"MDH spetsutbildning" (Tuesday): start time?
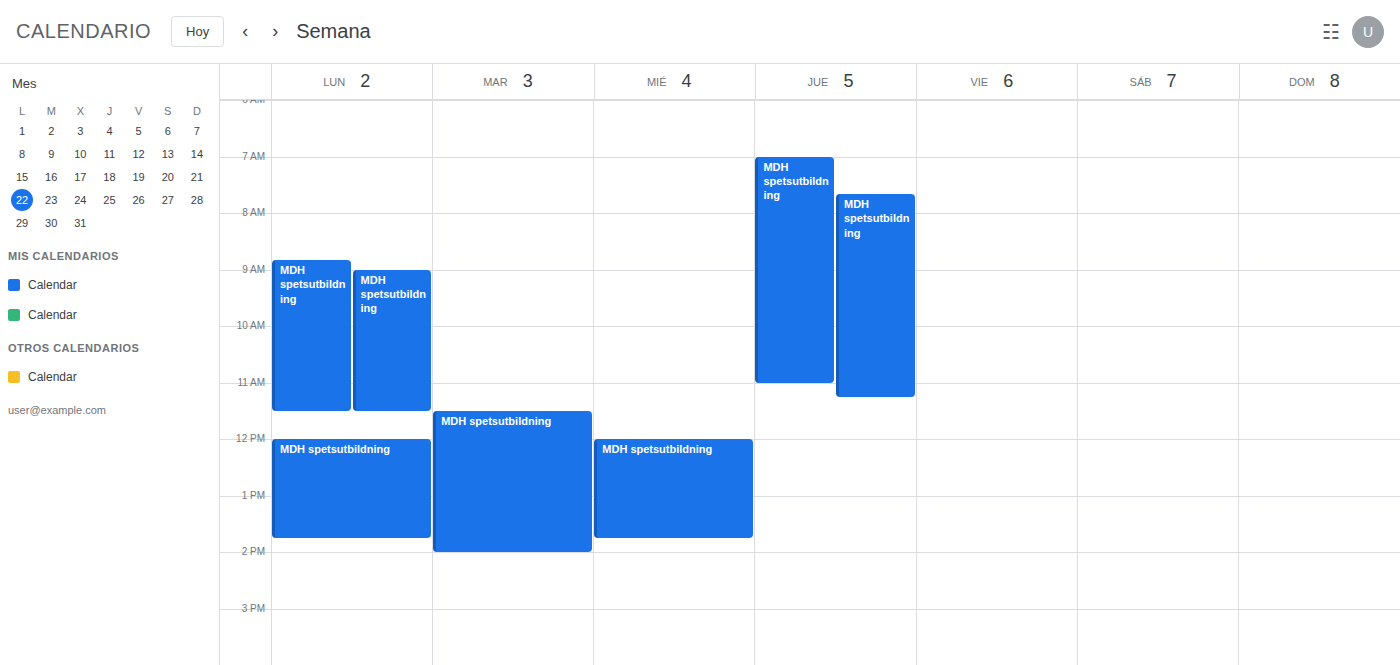
11:30 AM